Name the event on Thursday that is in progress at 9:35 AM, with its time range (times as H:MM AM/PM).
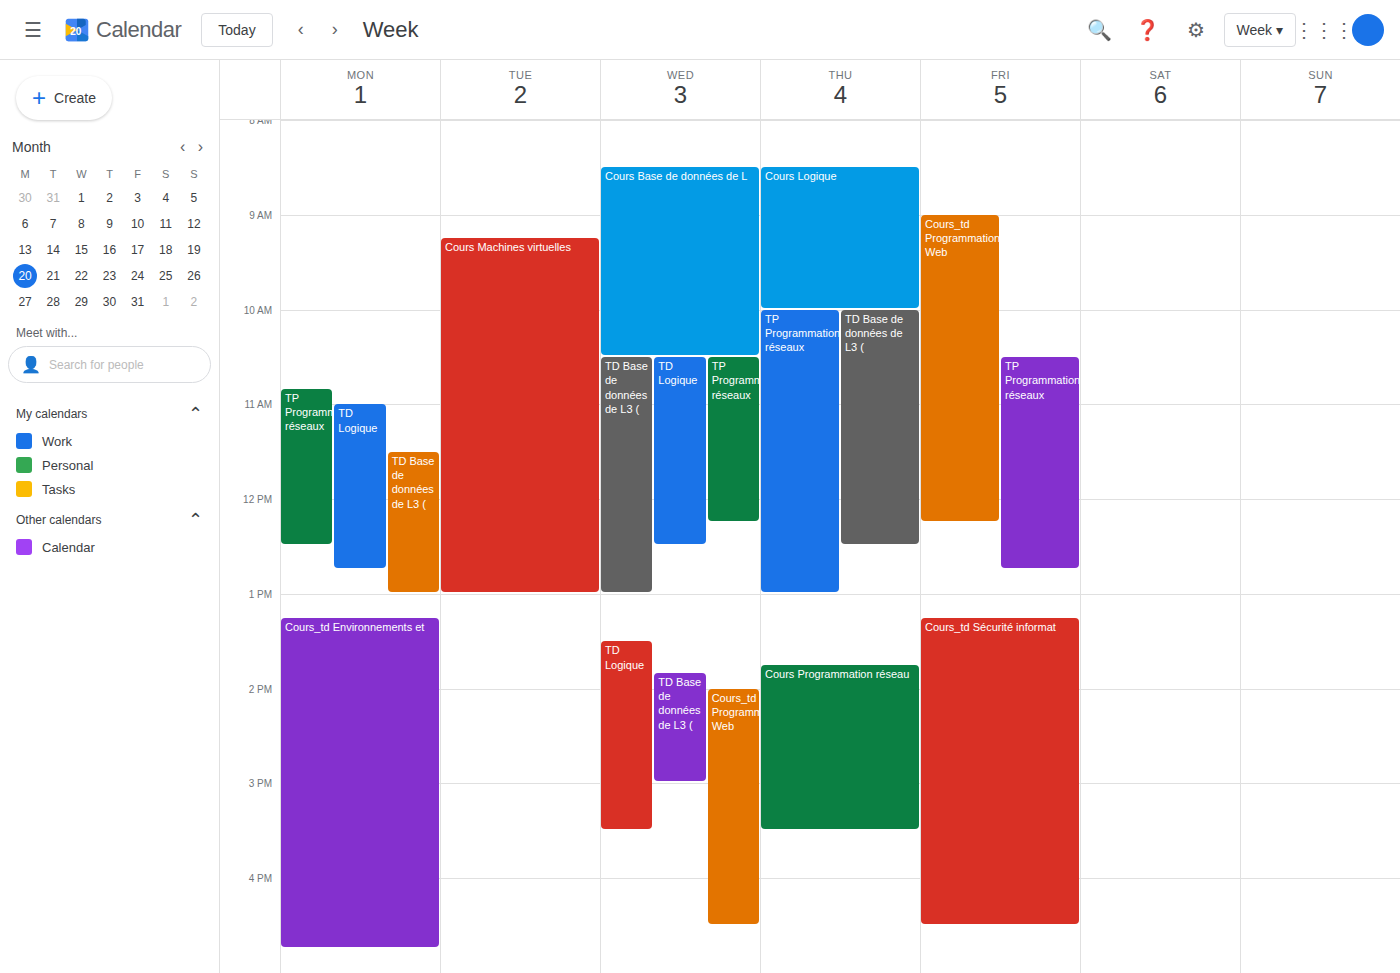
"Cours Logique", 8:30 AM to 10:00 AM